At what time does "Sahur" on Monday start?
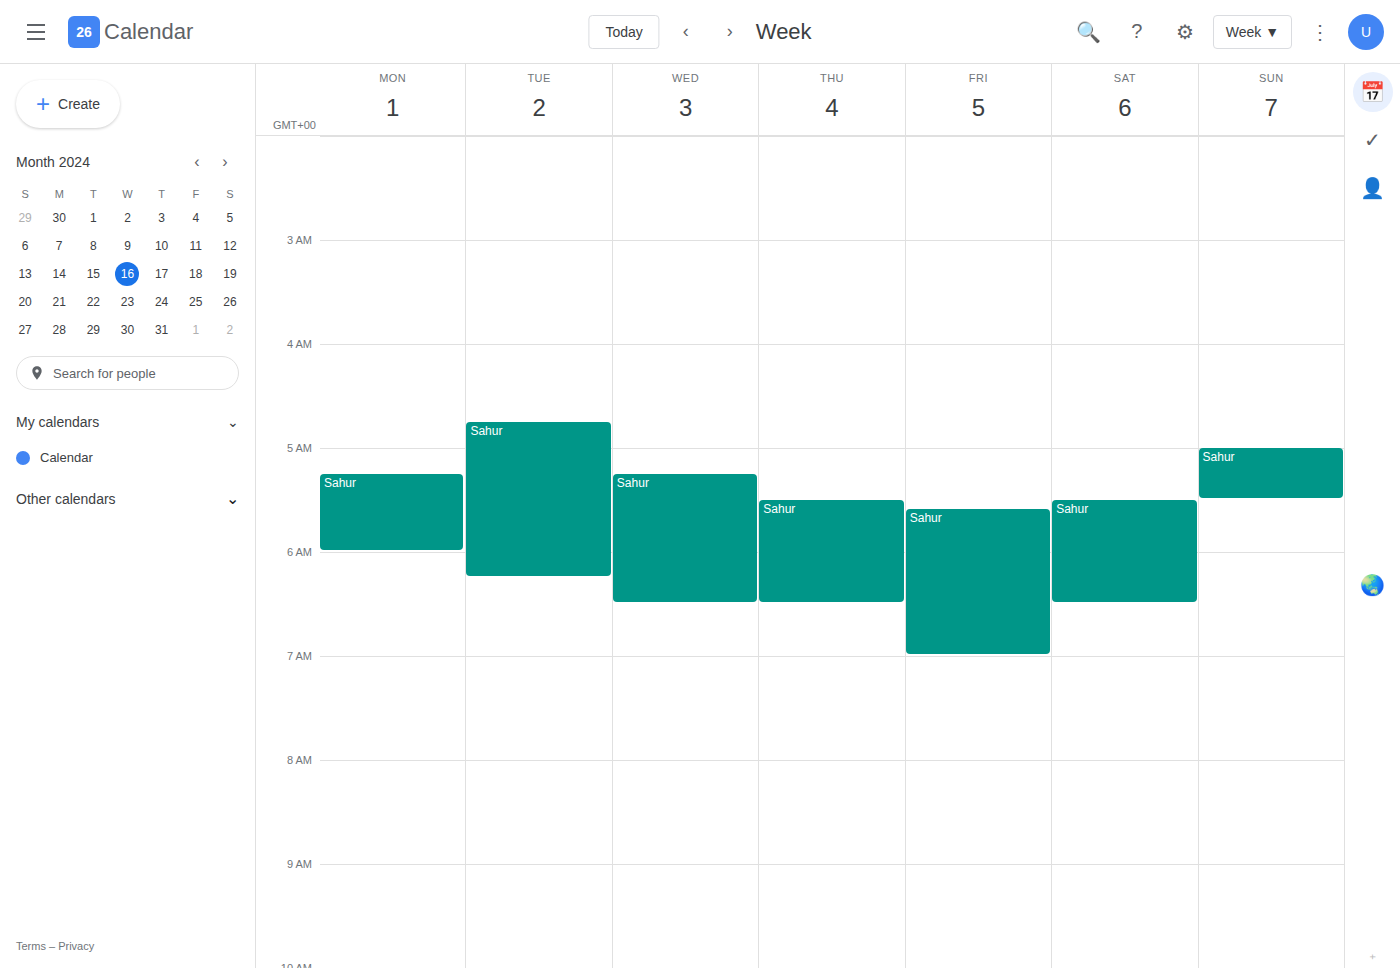
5:15 AM